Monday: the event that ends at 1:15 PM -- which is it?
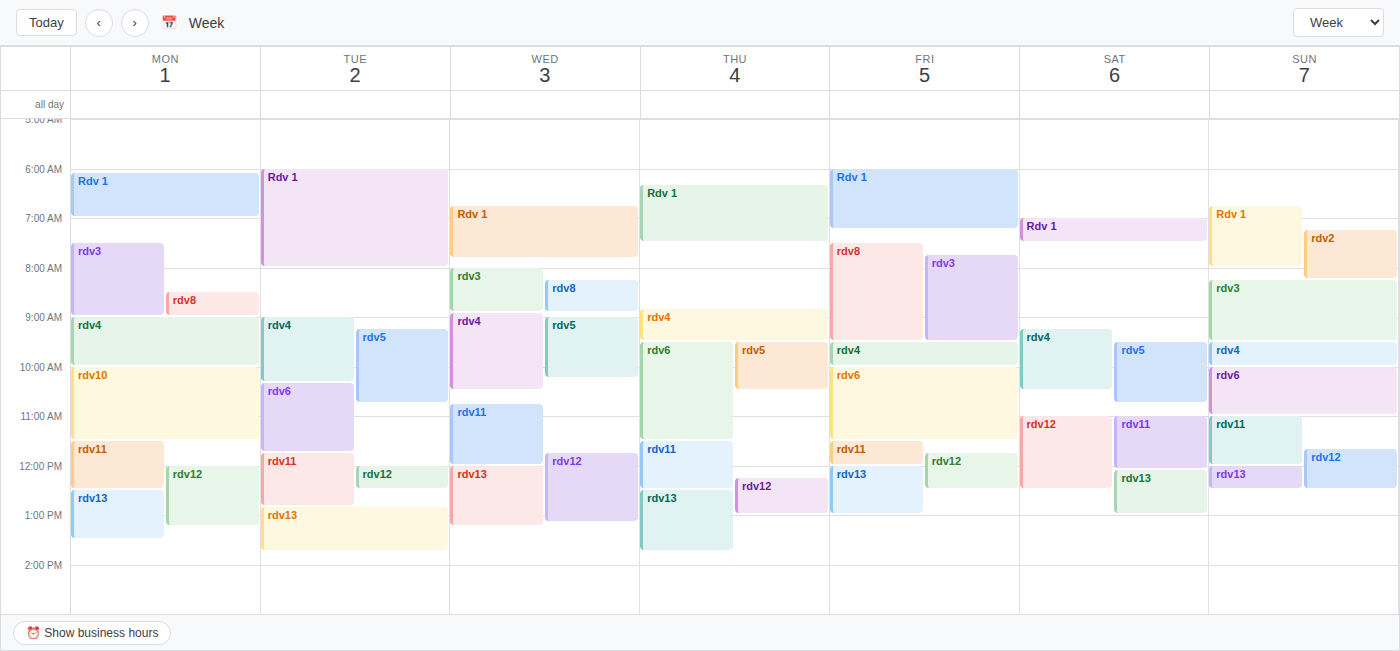
"rdv12"